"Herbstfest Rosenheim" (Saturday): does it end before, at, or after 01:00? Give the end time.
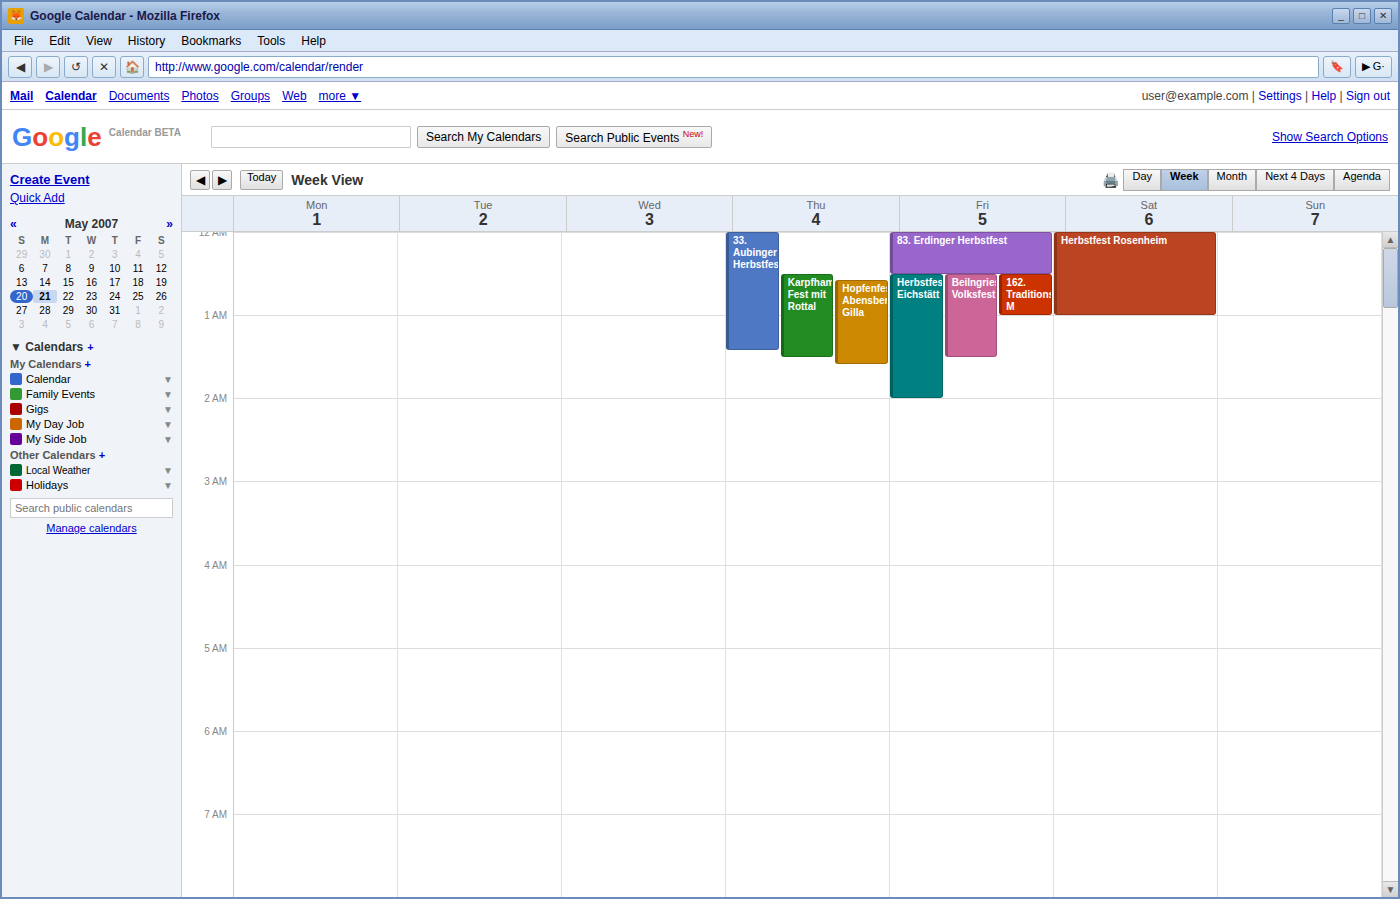
01:00 -- exactly at 01:00, on the 01:00 line.